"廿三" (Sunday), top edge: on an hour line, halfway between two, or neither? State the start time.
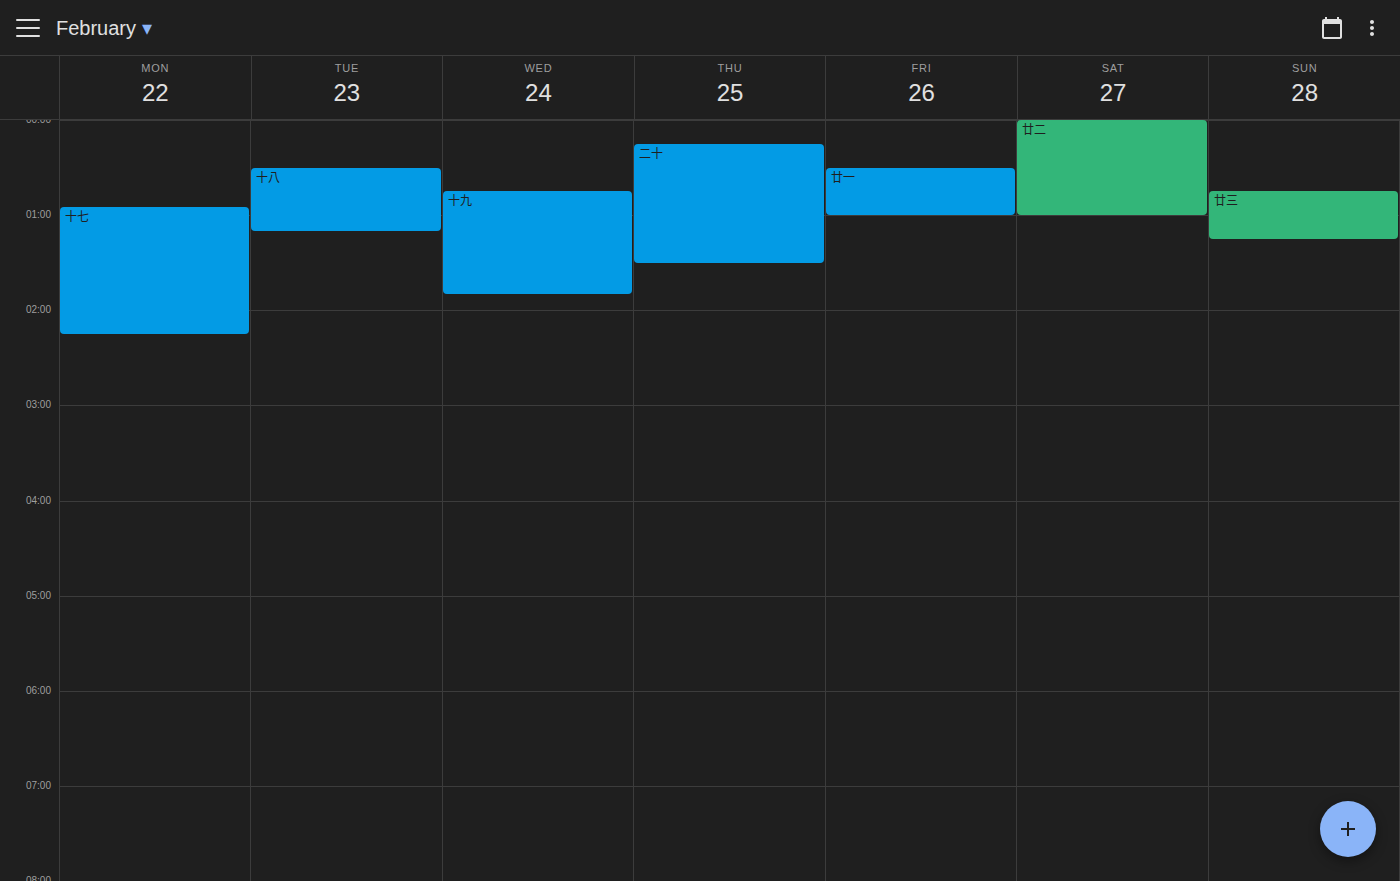
12:45 AM -- neither: three quarters of the way from the 12 AM line to the 1 AM line.